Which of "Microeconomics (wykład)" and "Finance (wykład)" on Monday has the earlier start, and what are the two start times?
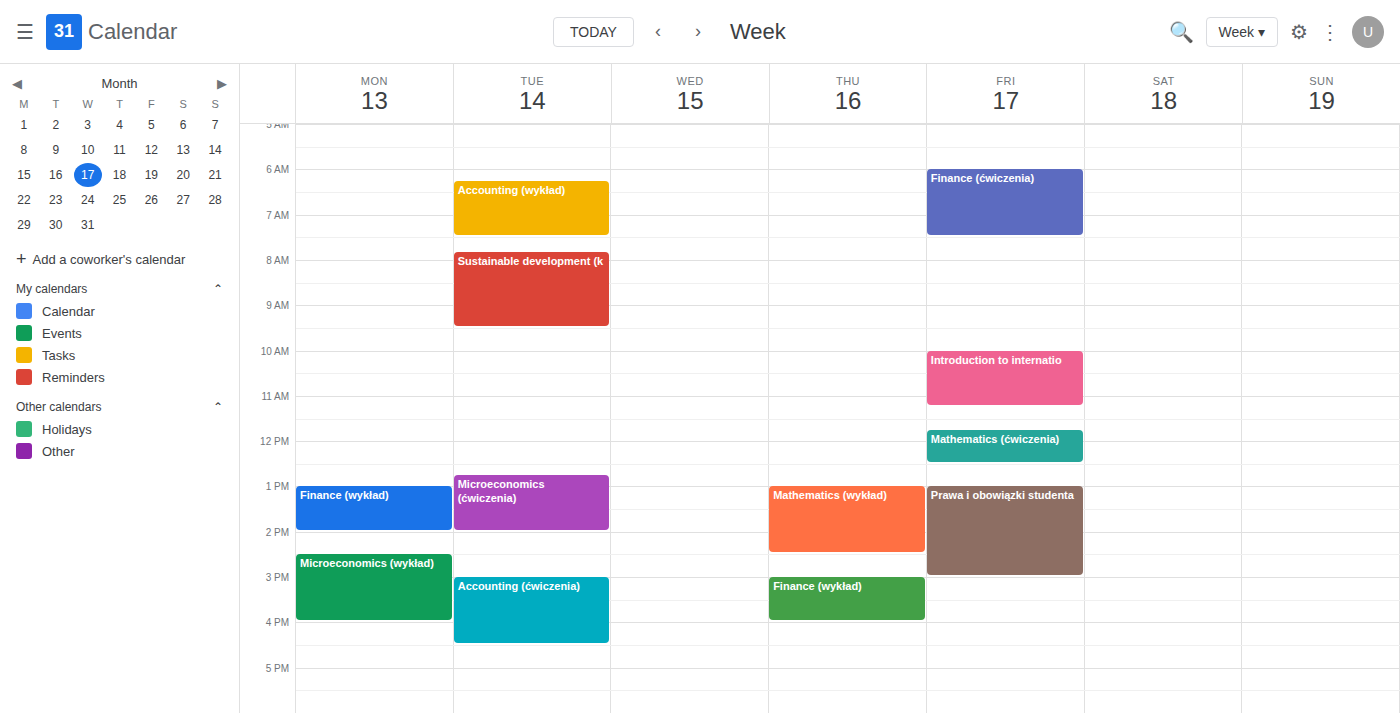
"Finance (wykład)" 1:00 PM; "Microeconomics (wykład)" 2:30 PM.